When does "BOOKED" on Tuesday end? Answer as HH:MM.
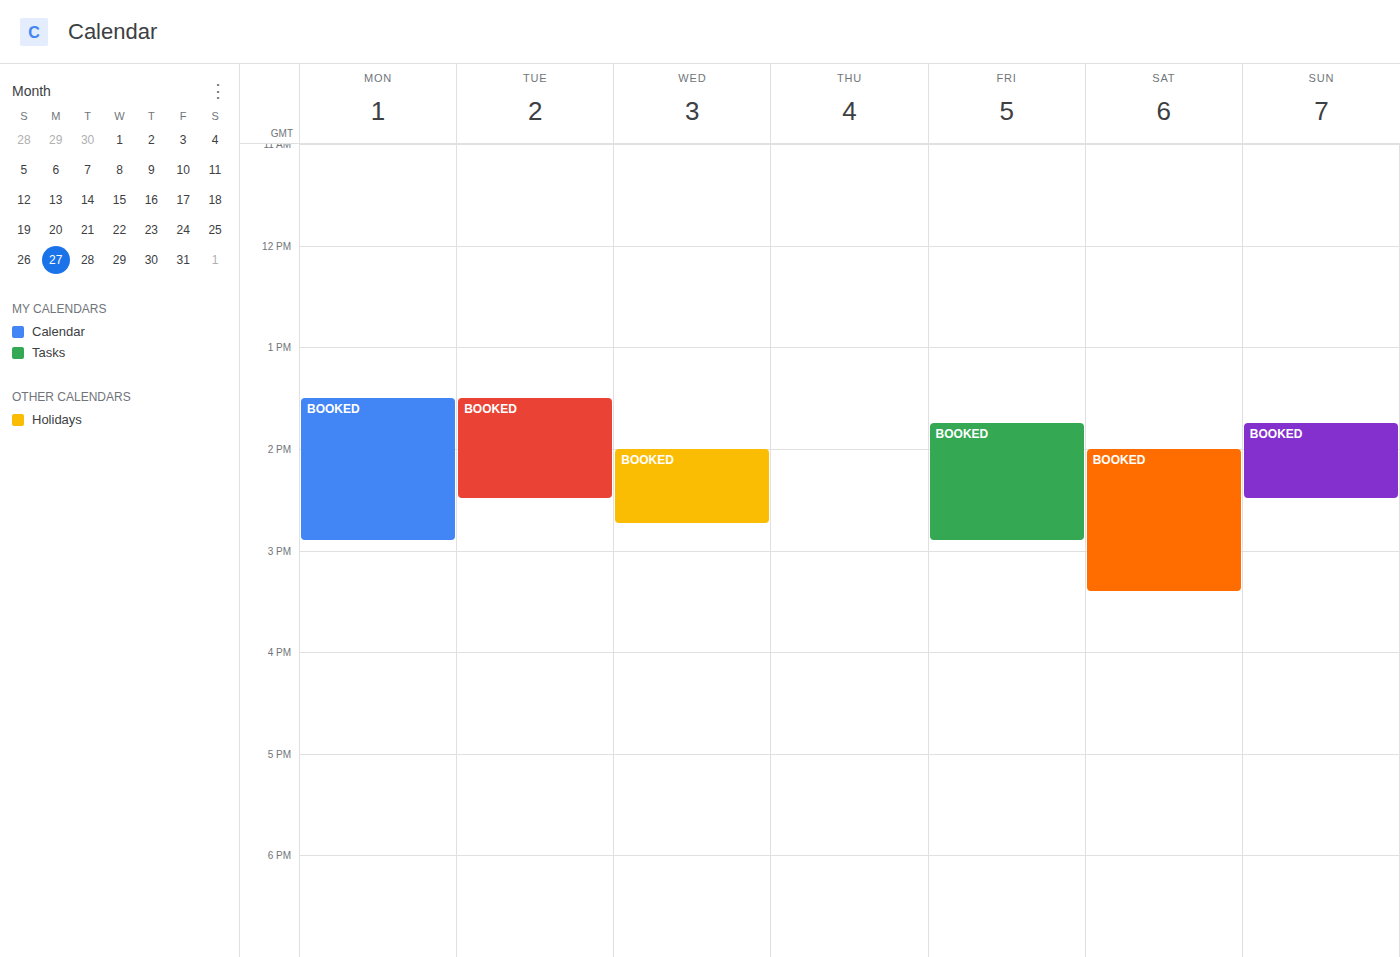
14:30